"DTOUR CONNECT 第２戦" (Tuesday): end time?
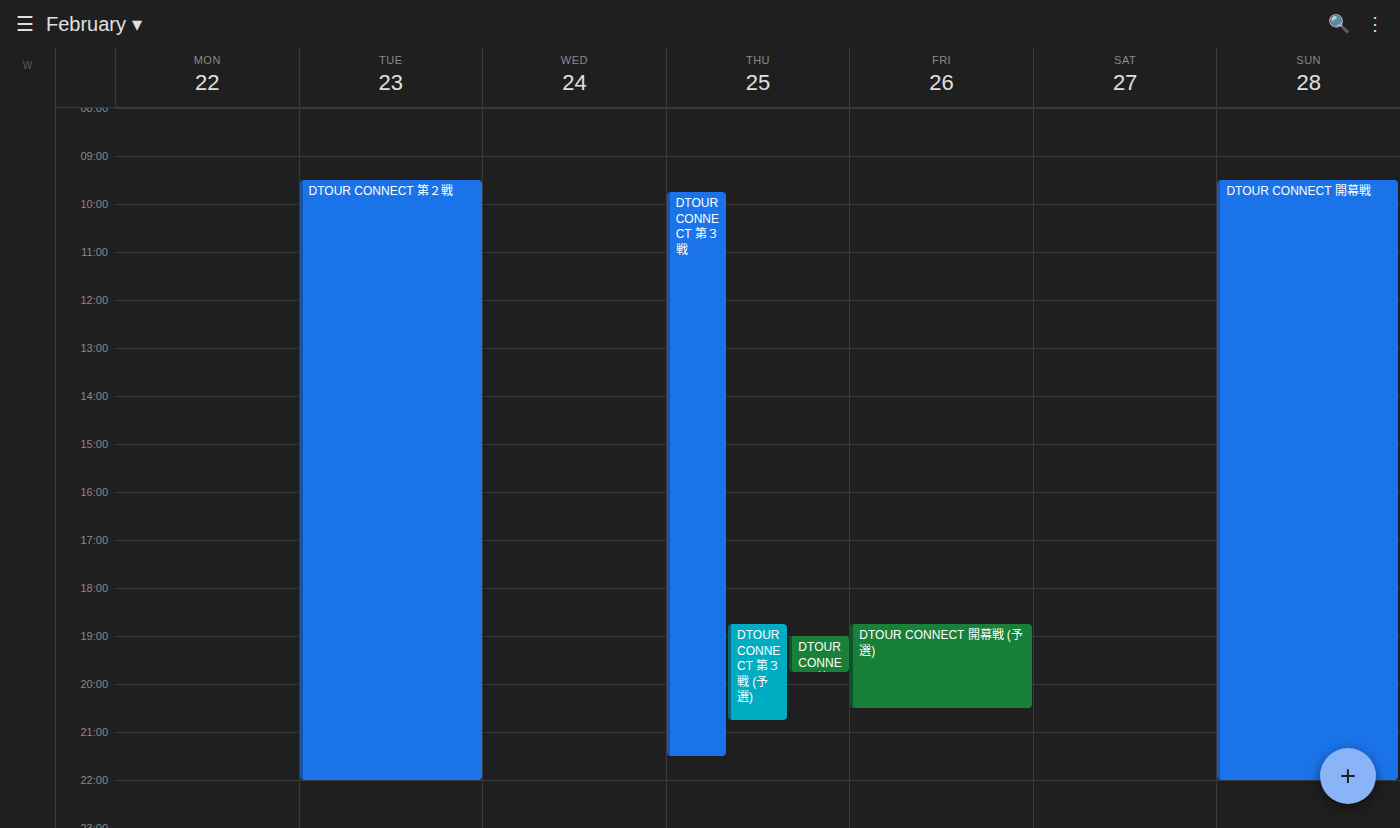
10:00 PM